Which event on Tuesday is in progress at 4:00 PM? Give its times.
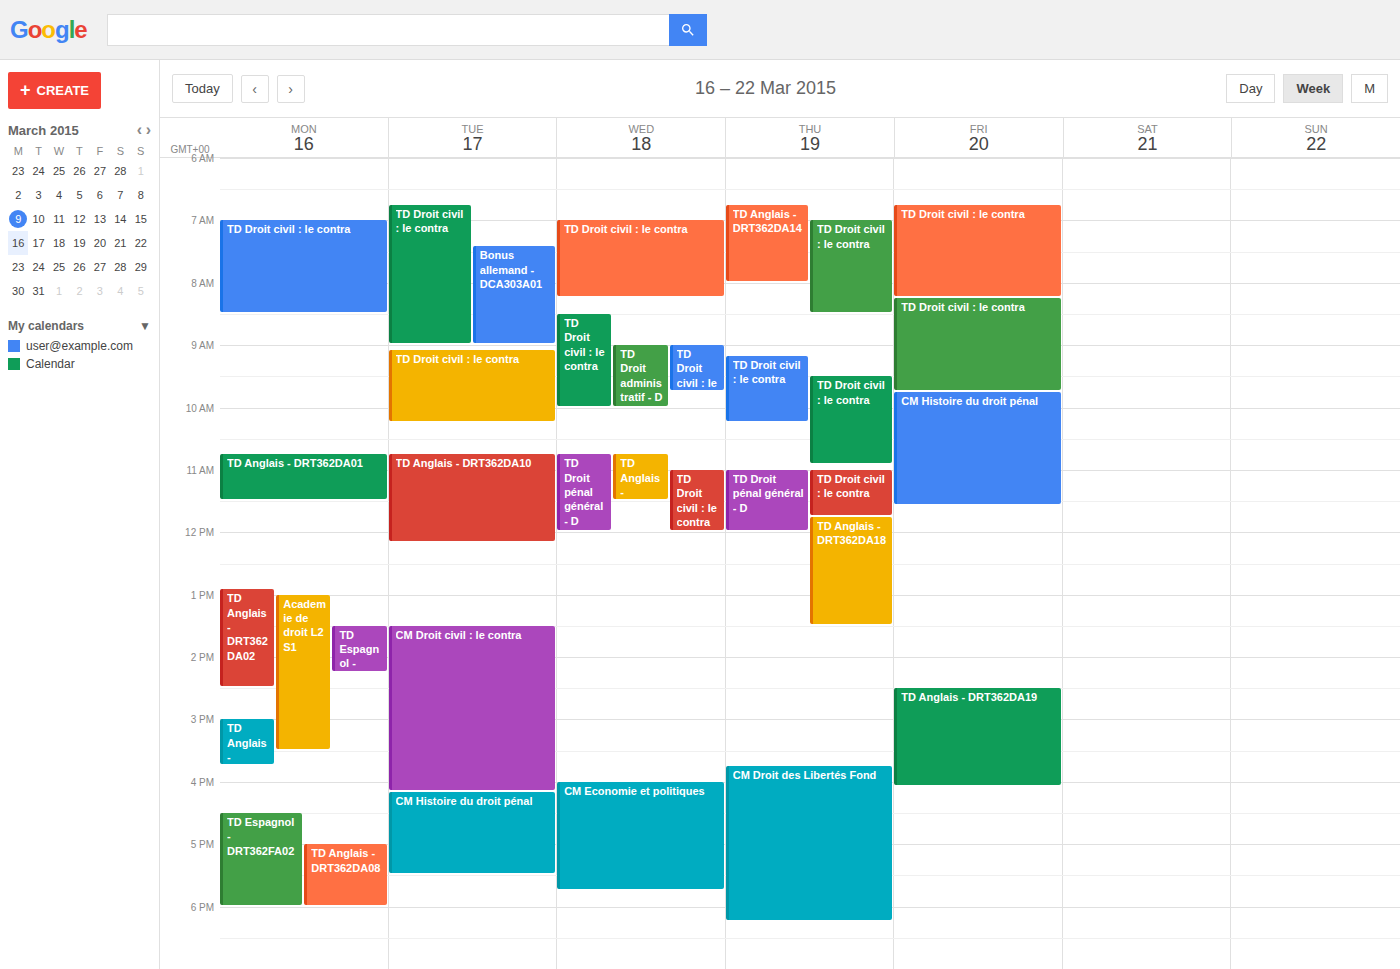
"CM Droit civil : le contra", 1:30 PM to 4:10 PM